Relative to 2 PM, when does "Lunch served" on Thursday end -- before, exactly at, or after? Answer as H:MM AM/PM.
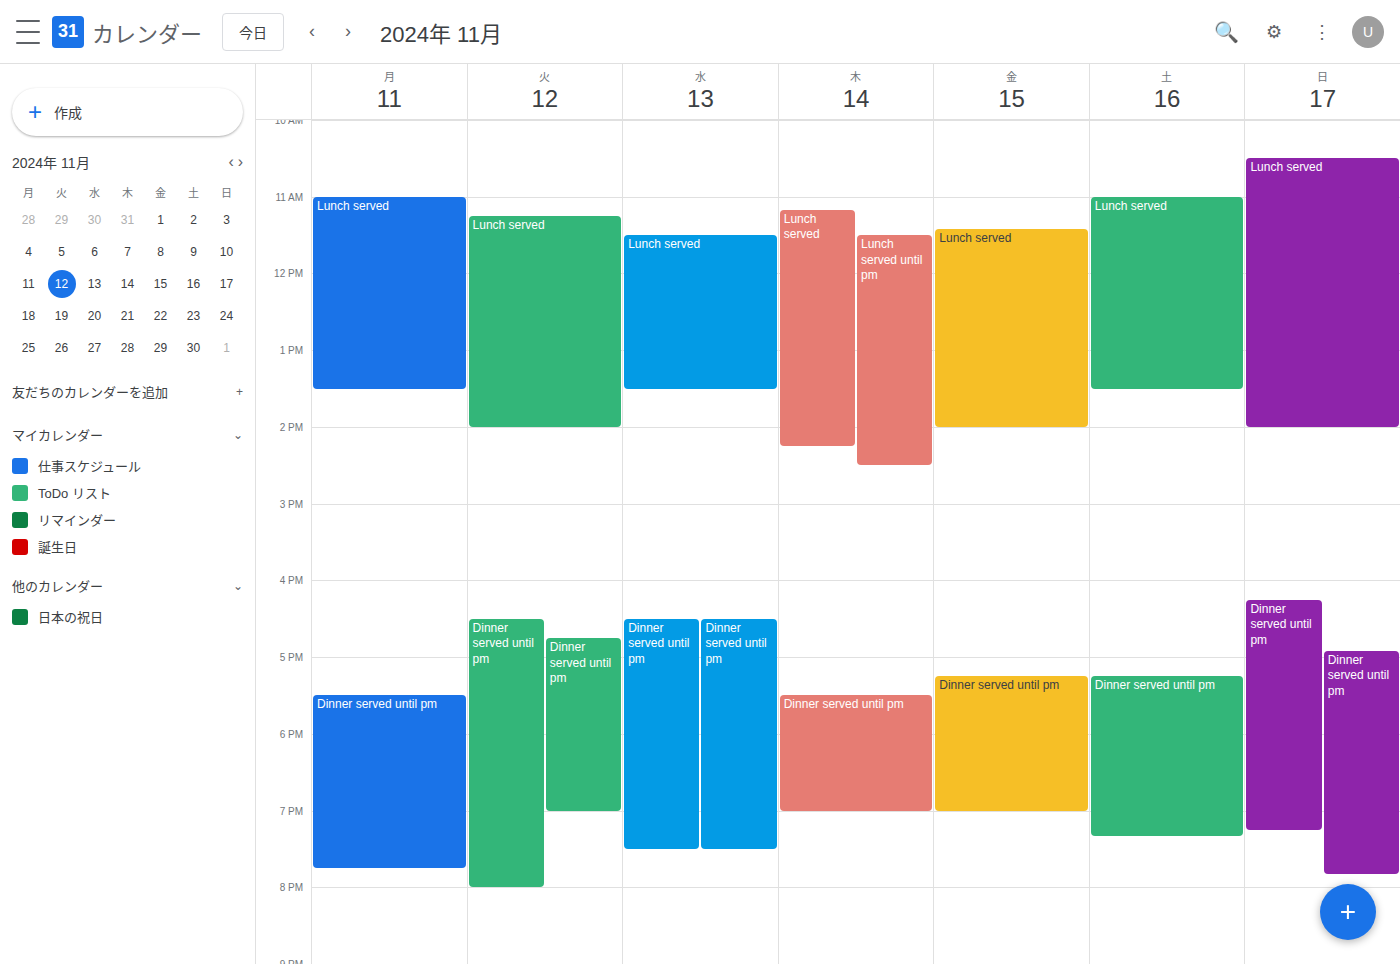
2:15 PM -- after 2 PM, 15 minutes below the 2 PM line.